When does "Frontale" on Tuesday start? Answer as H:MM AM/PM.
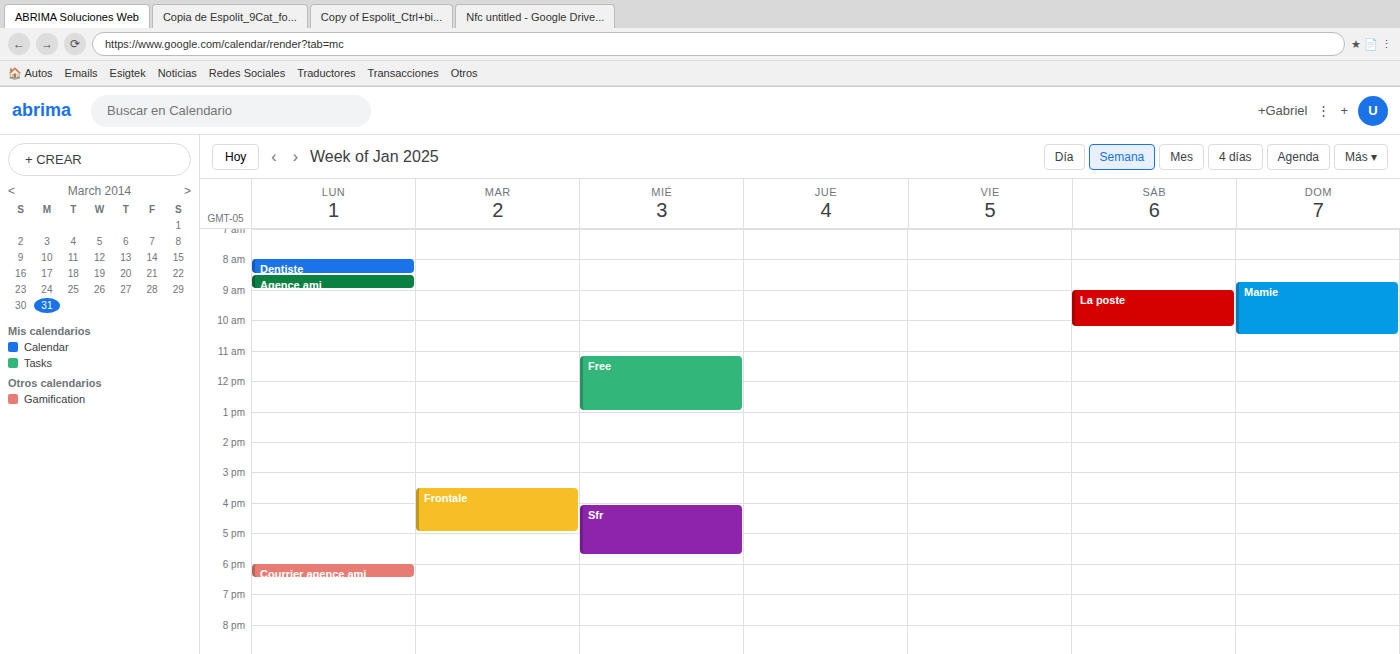
3:30 PM